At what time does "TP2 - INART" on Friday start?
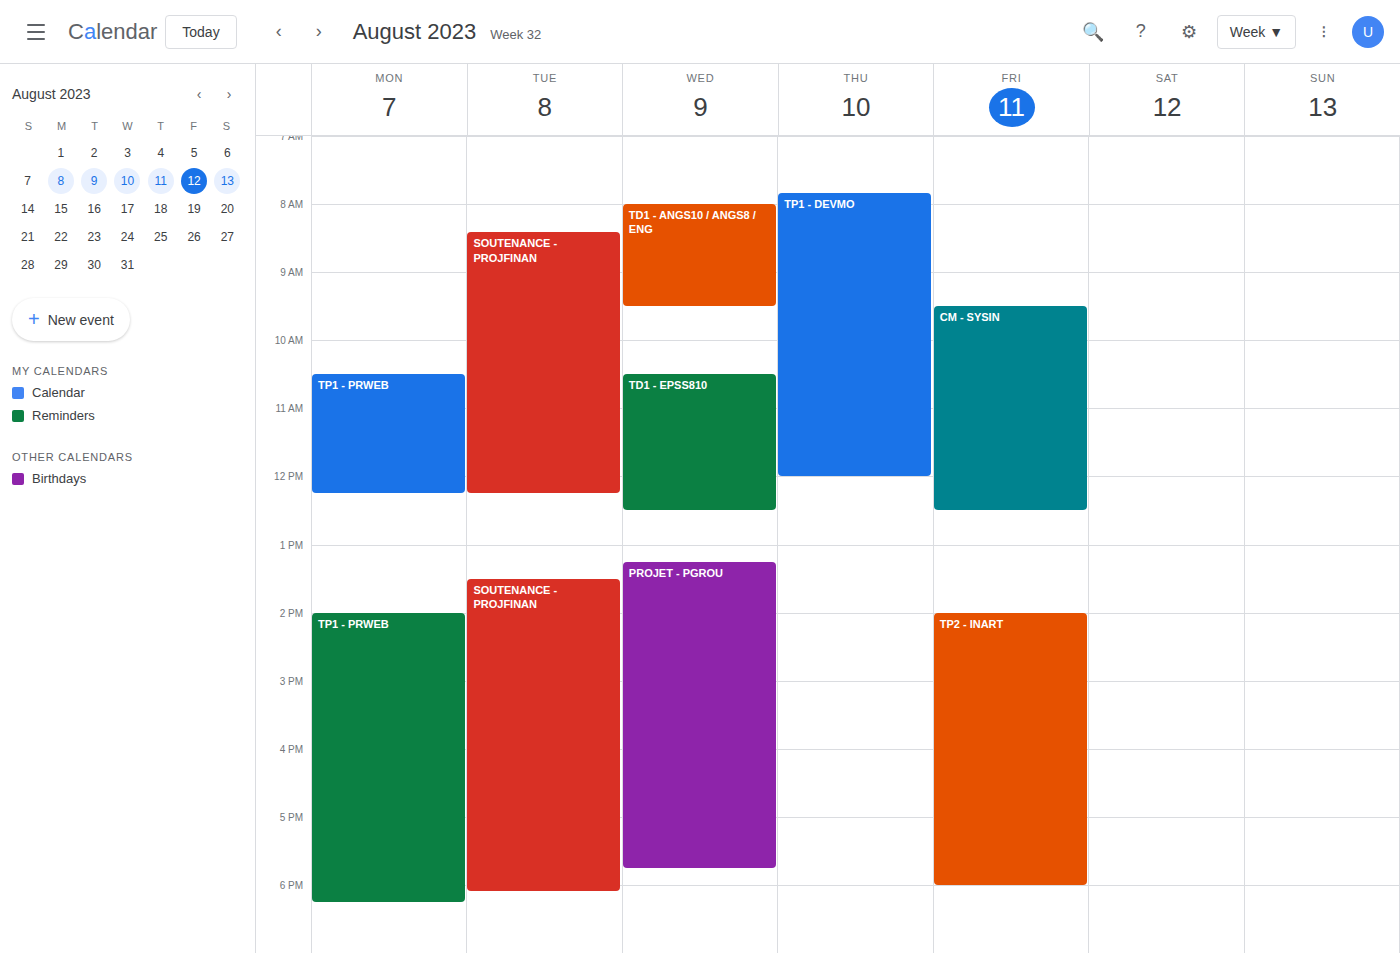
2:00 PM